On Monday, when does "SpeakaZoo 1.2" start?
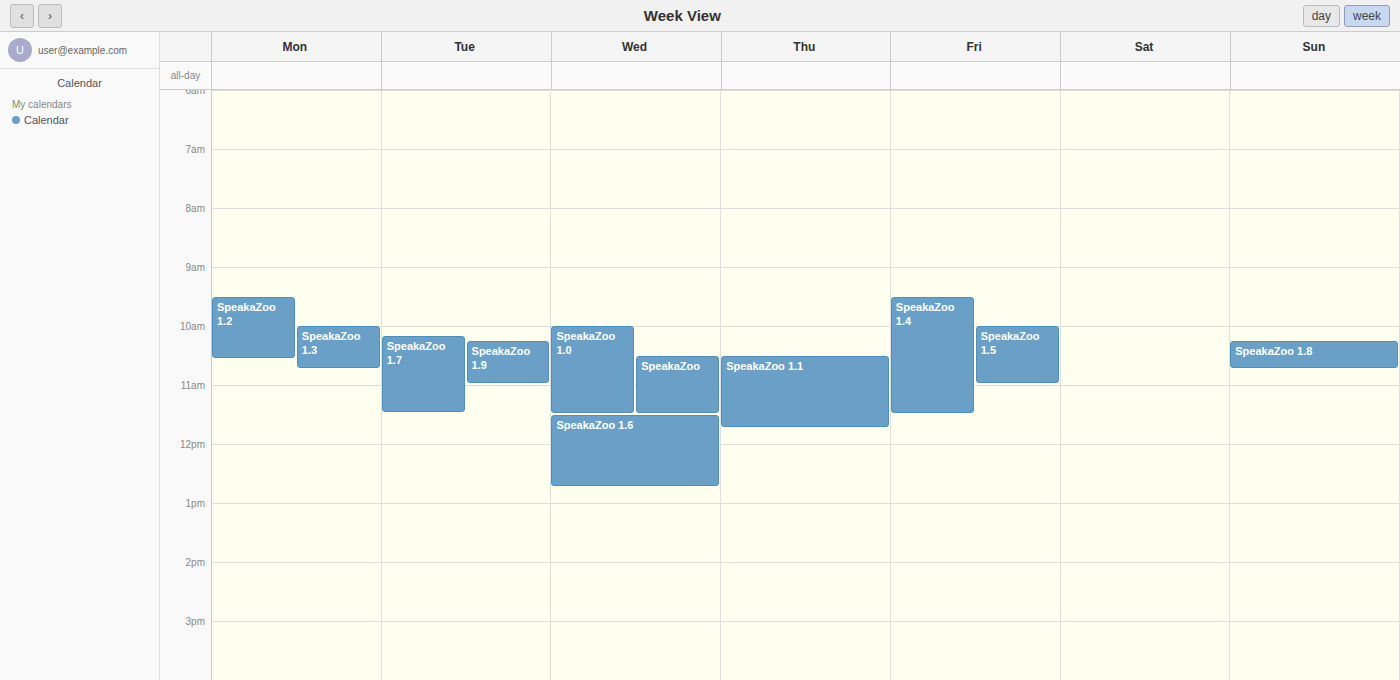
9:30 AM